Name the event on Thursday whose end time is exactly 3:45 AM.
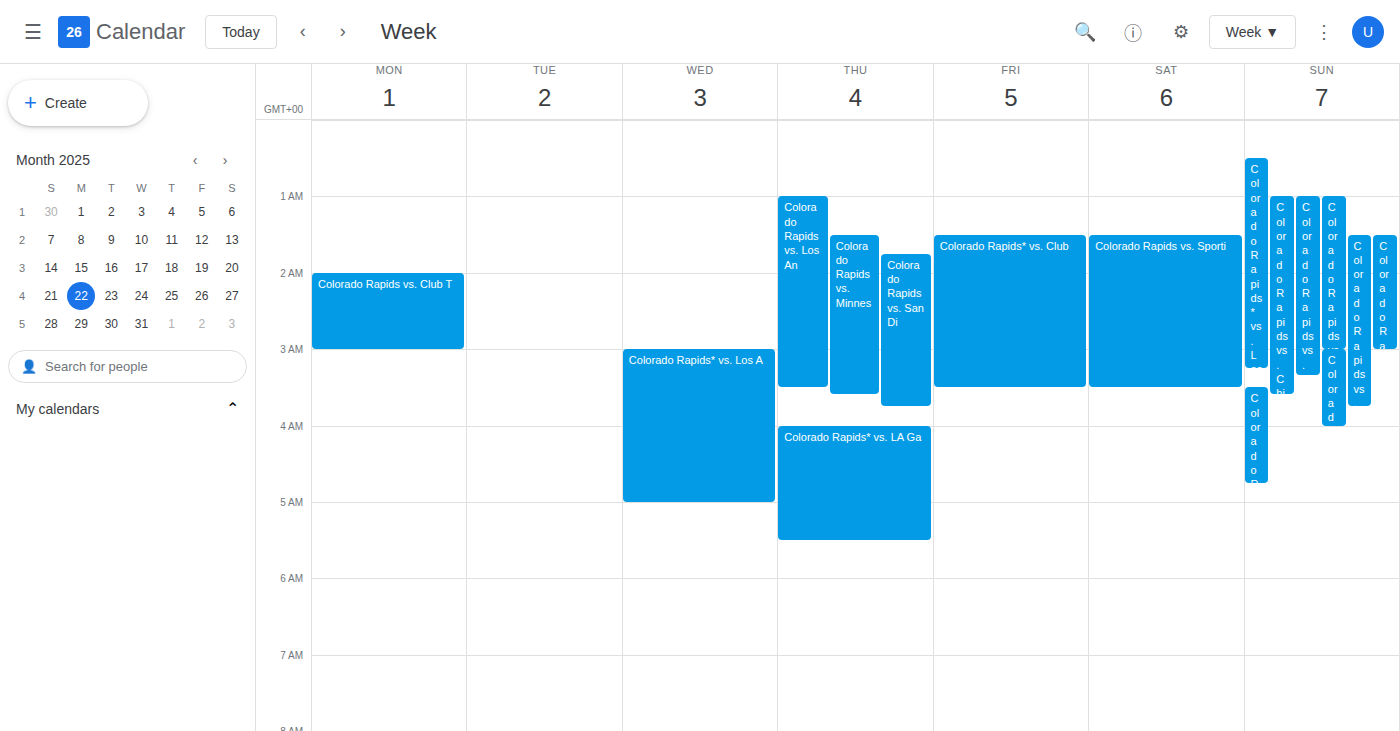
"Colorado Rapids vs. San Di"